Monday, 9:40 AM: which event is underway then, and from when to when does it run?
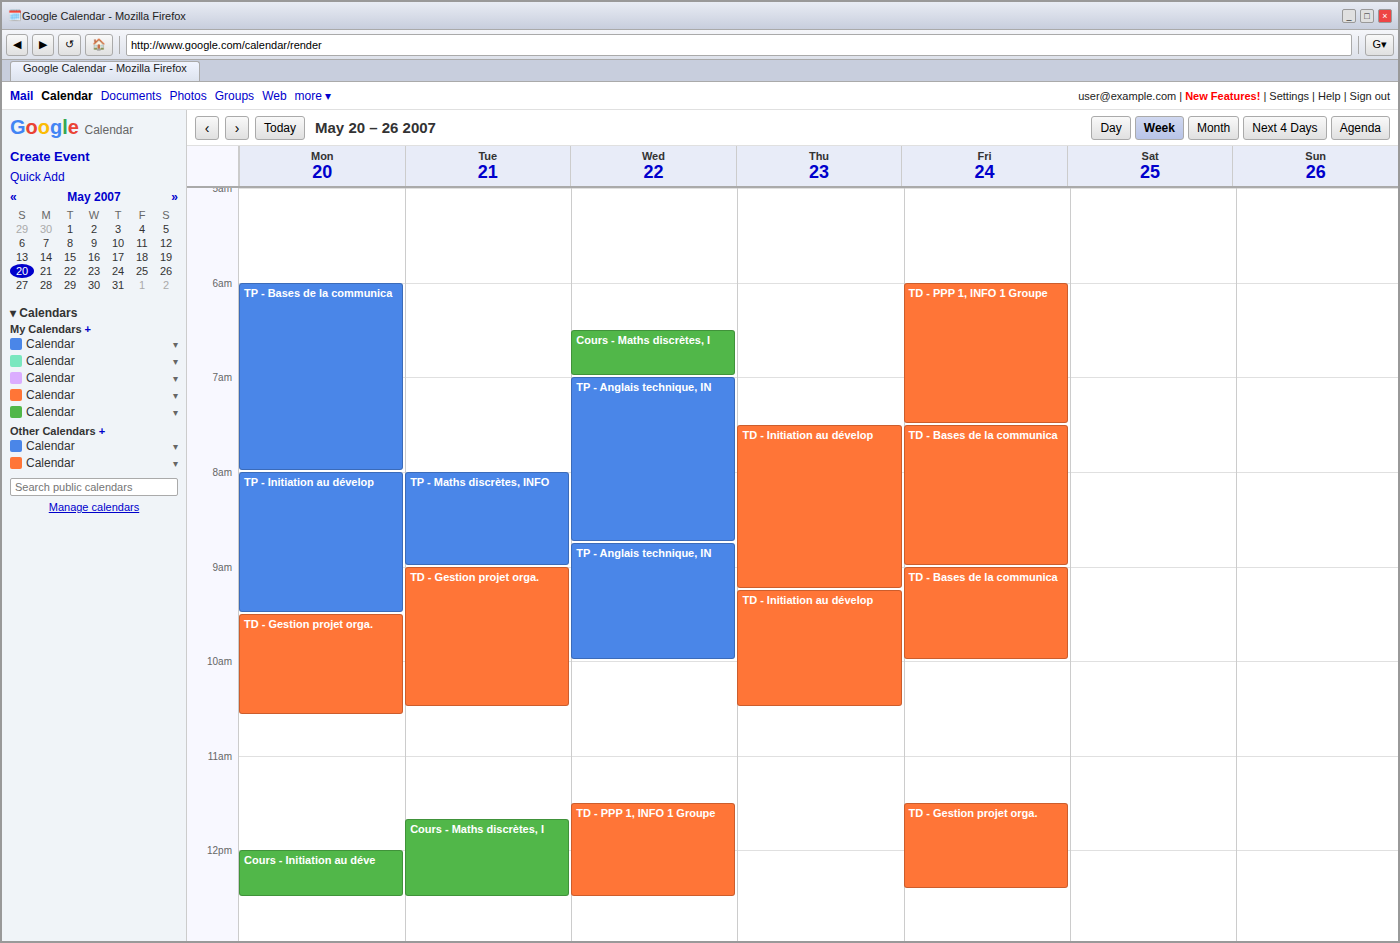
"TD - Gestion projet orga.", 9:30 AM to 10:35 AM